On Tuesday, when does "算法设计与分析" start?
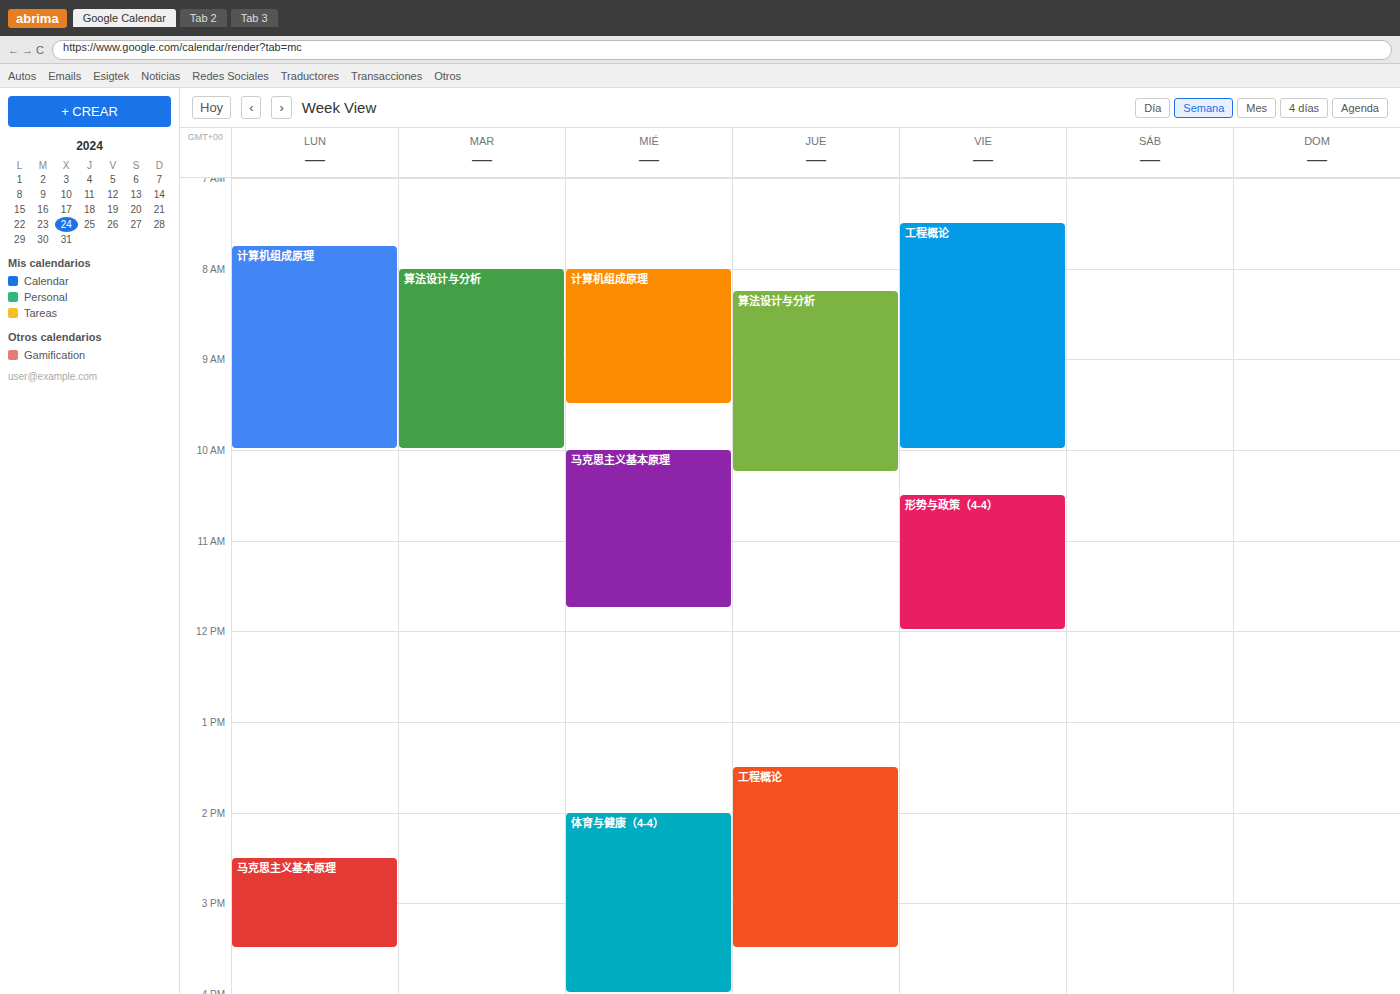
8:00 AM